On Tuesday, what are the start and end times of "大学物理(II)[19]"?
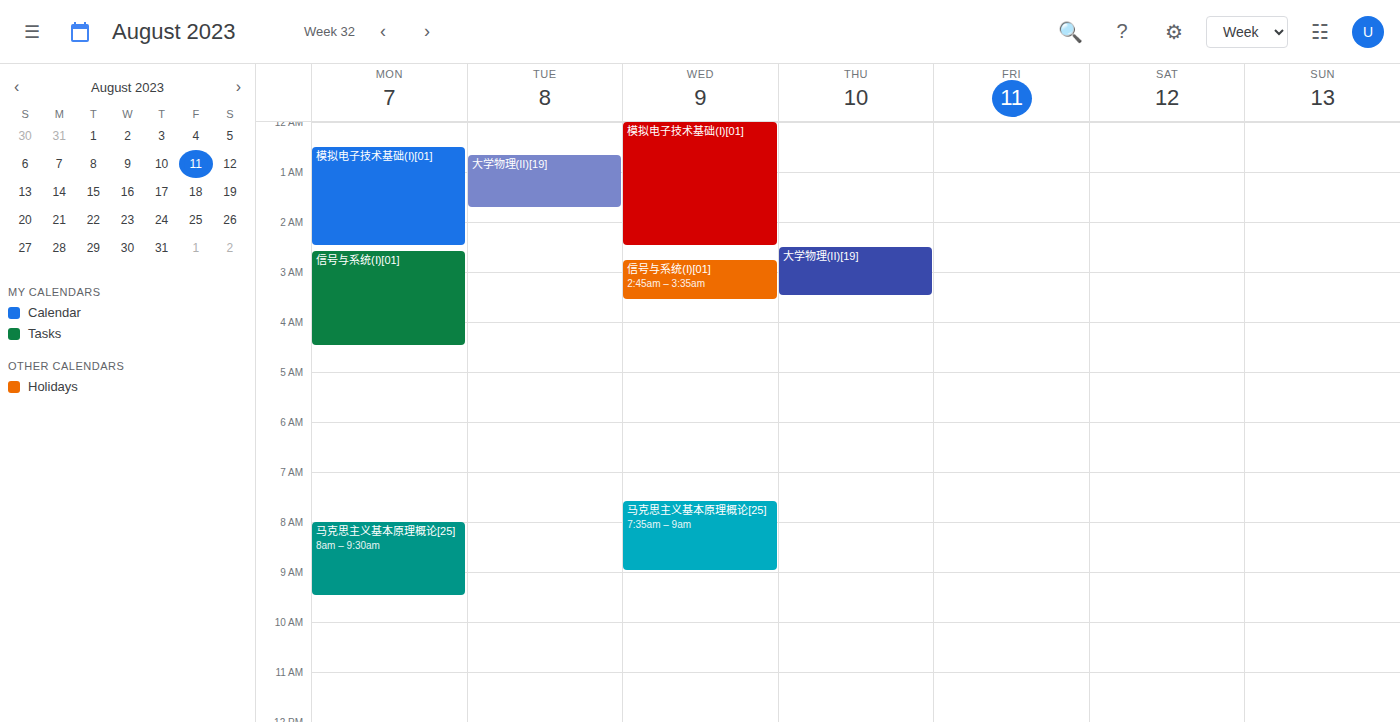
12:40 AM to 1:45 AM